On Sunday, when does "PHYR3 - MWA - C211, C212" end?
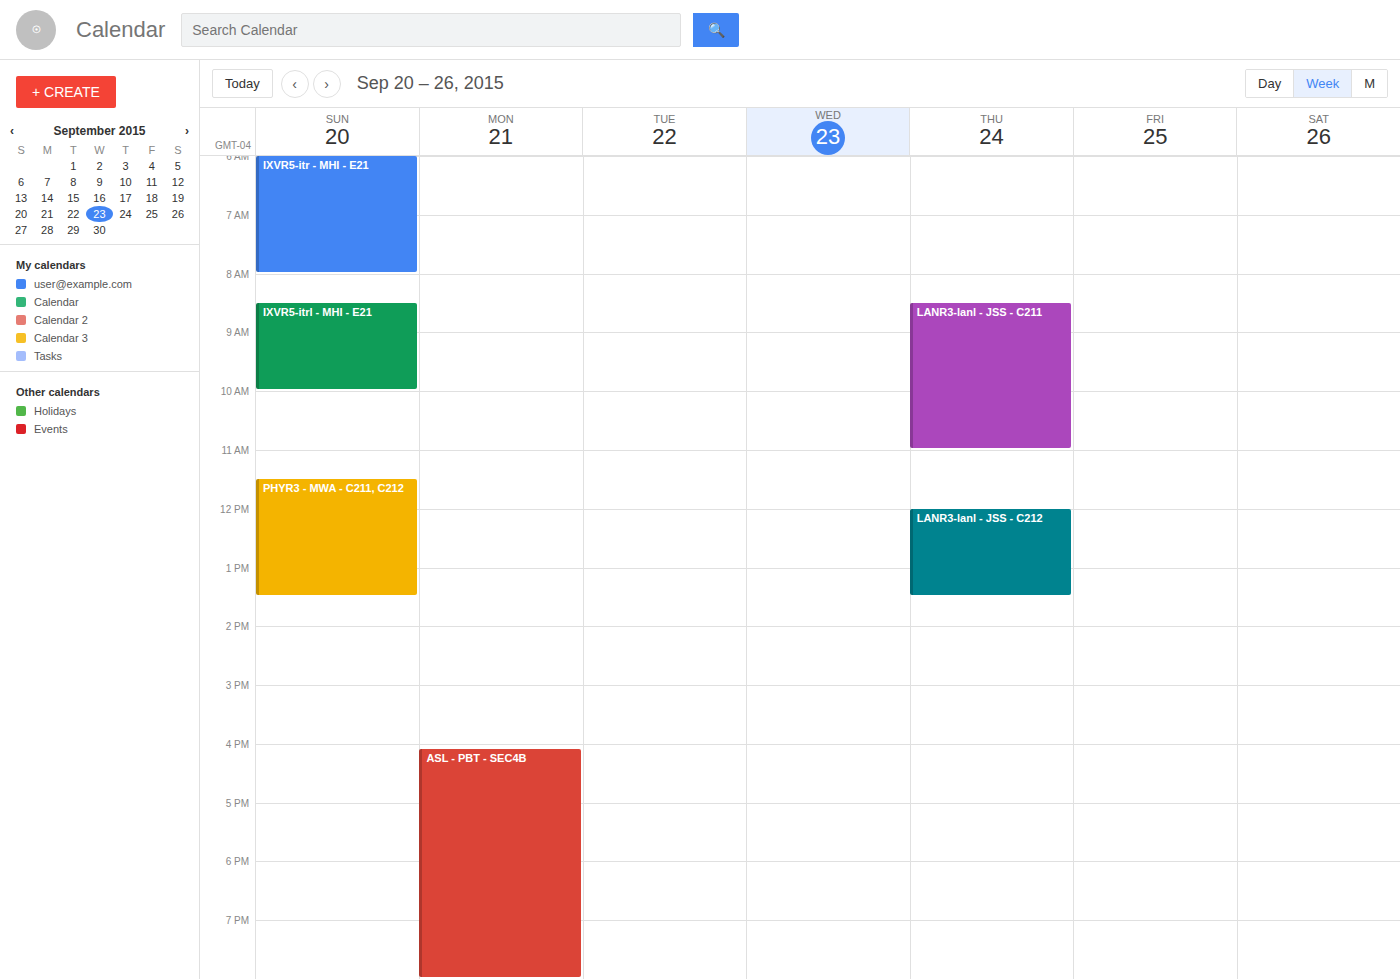
1:30 PM